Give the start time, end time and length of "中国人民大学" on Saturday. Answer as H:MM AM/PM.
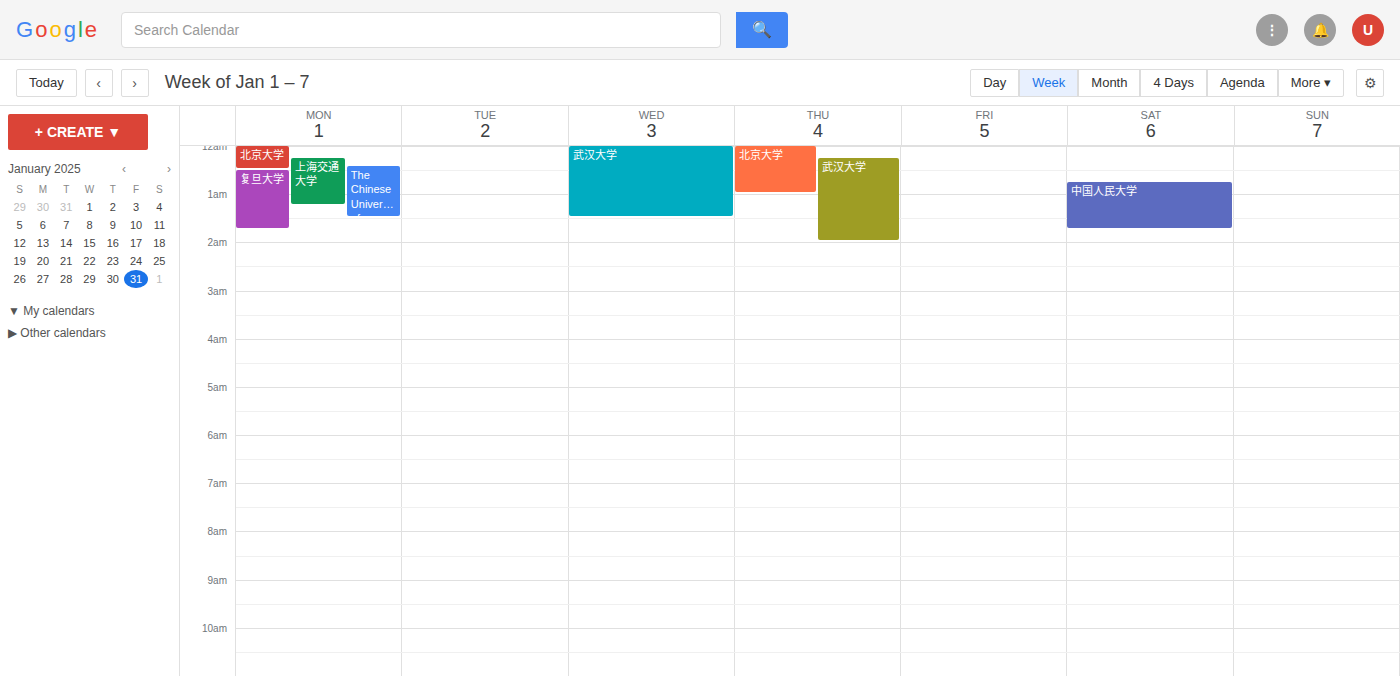
12:45 AM to 1:45 AM, 1 hour